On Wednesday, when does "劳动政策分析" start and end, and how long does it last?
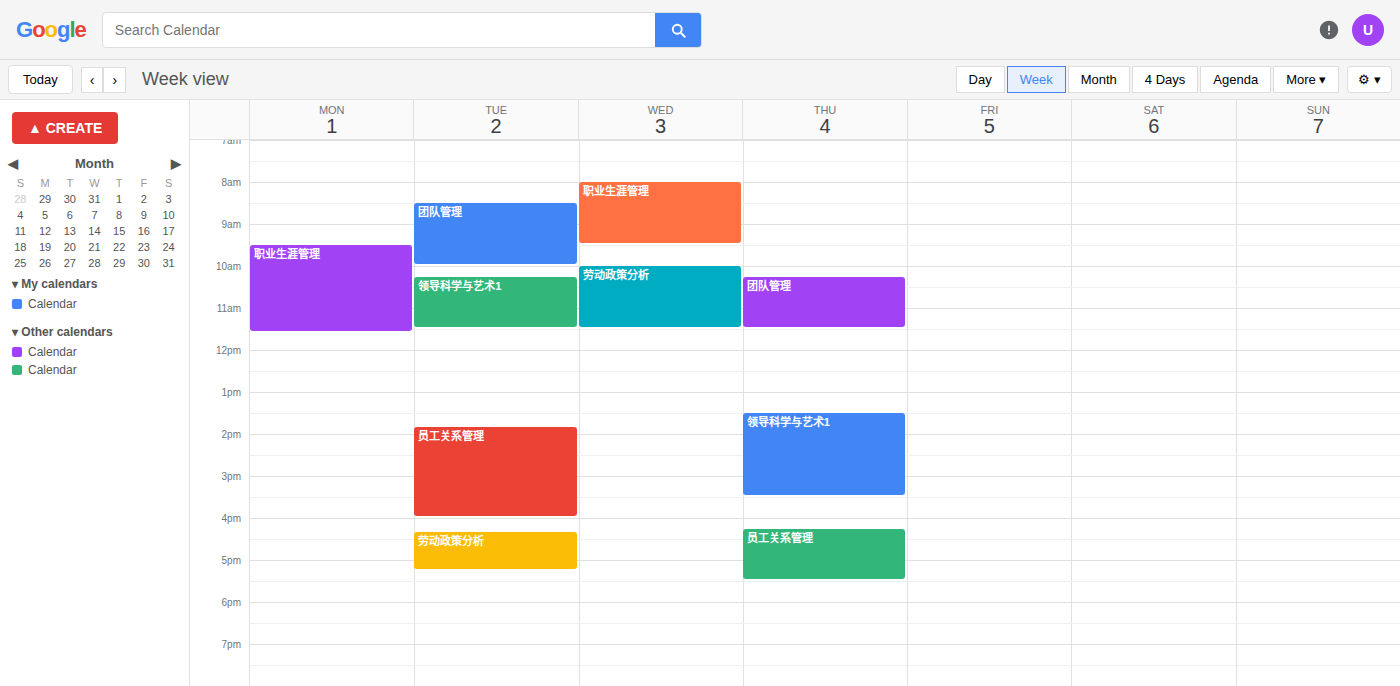
10:00 AM to 11:30 AM, 1 hour 30 minutes